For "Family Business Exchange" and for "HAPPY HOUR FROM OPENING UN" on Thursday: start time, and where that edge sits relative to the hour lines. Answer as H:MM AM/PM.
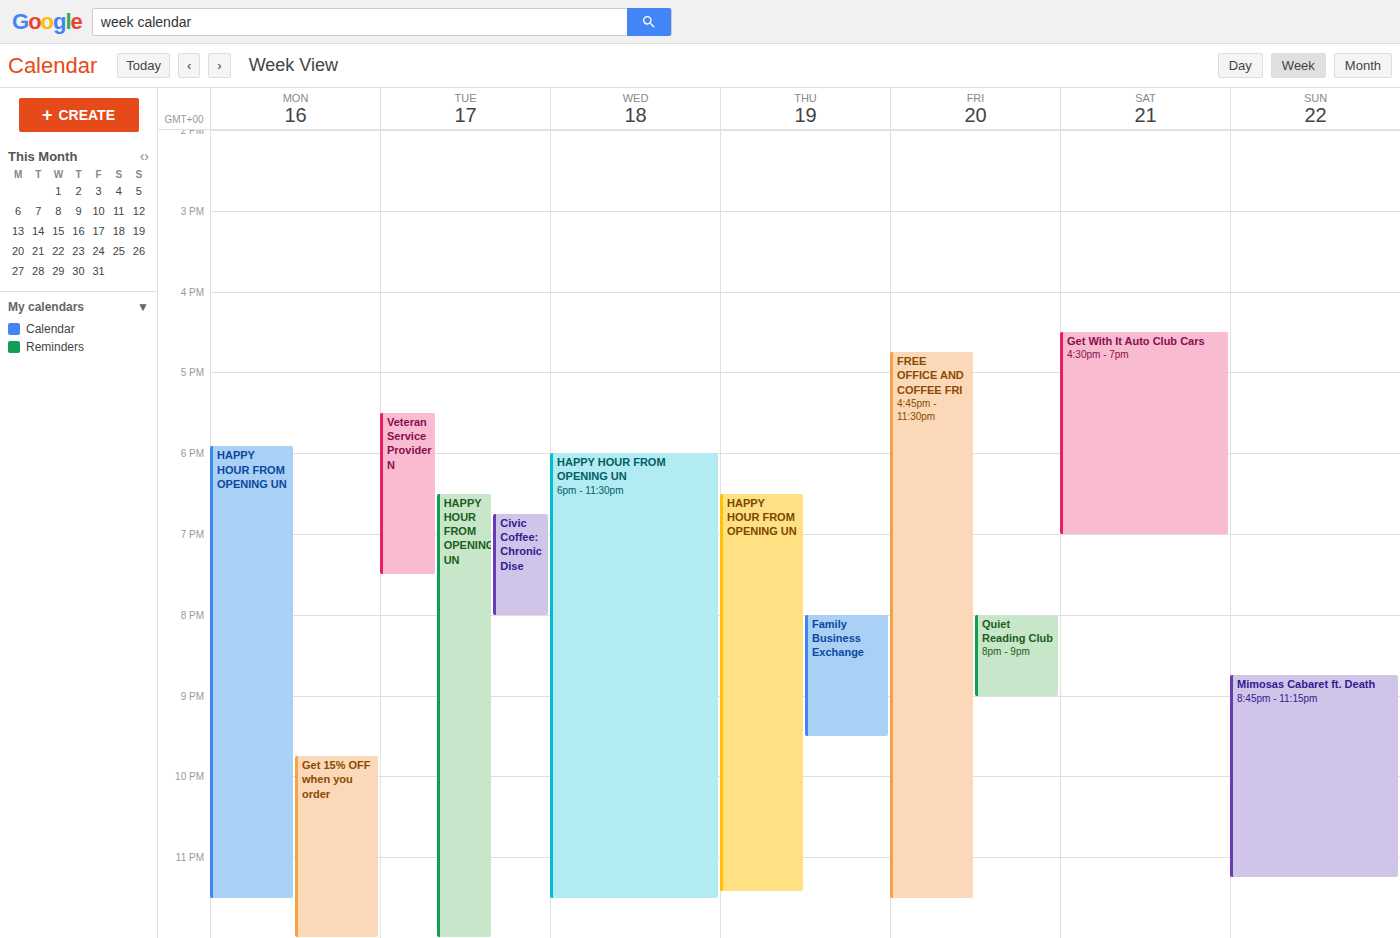
"Family Business Exchange": 8:00 PM, exactly on the 8 PM line. "HAPPY HOUR FROM OPENING UN": 6:30 PM, halfway between the 6 PM and 7 PM lines.